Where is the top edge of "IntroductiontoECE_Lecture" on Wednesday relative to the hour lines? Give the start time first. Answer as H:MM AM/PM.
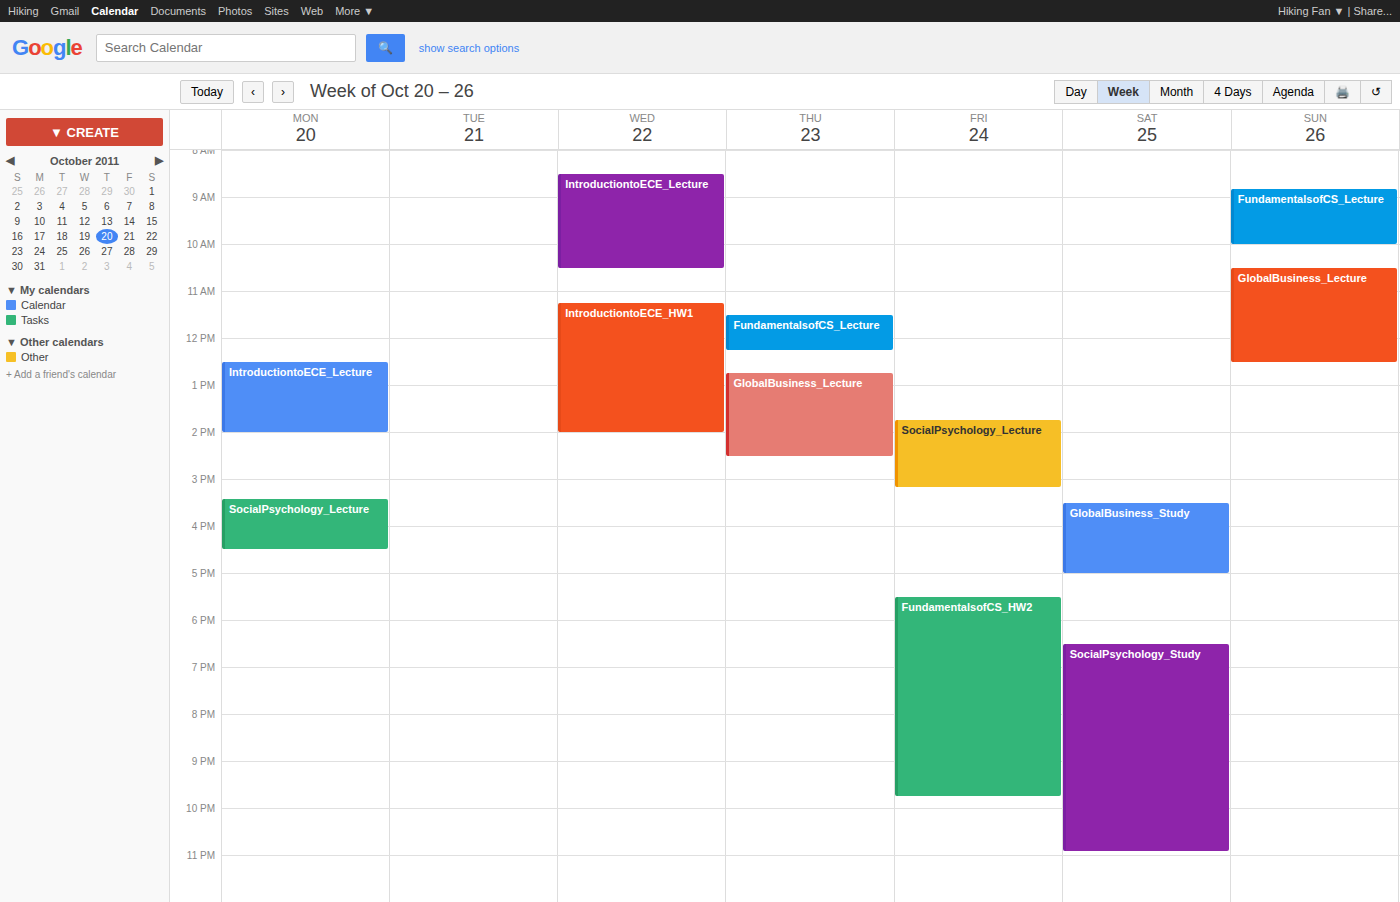
8:30 AM -- halfway between the 8 AM and 9 AM lines.